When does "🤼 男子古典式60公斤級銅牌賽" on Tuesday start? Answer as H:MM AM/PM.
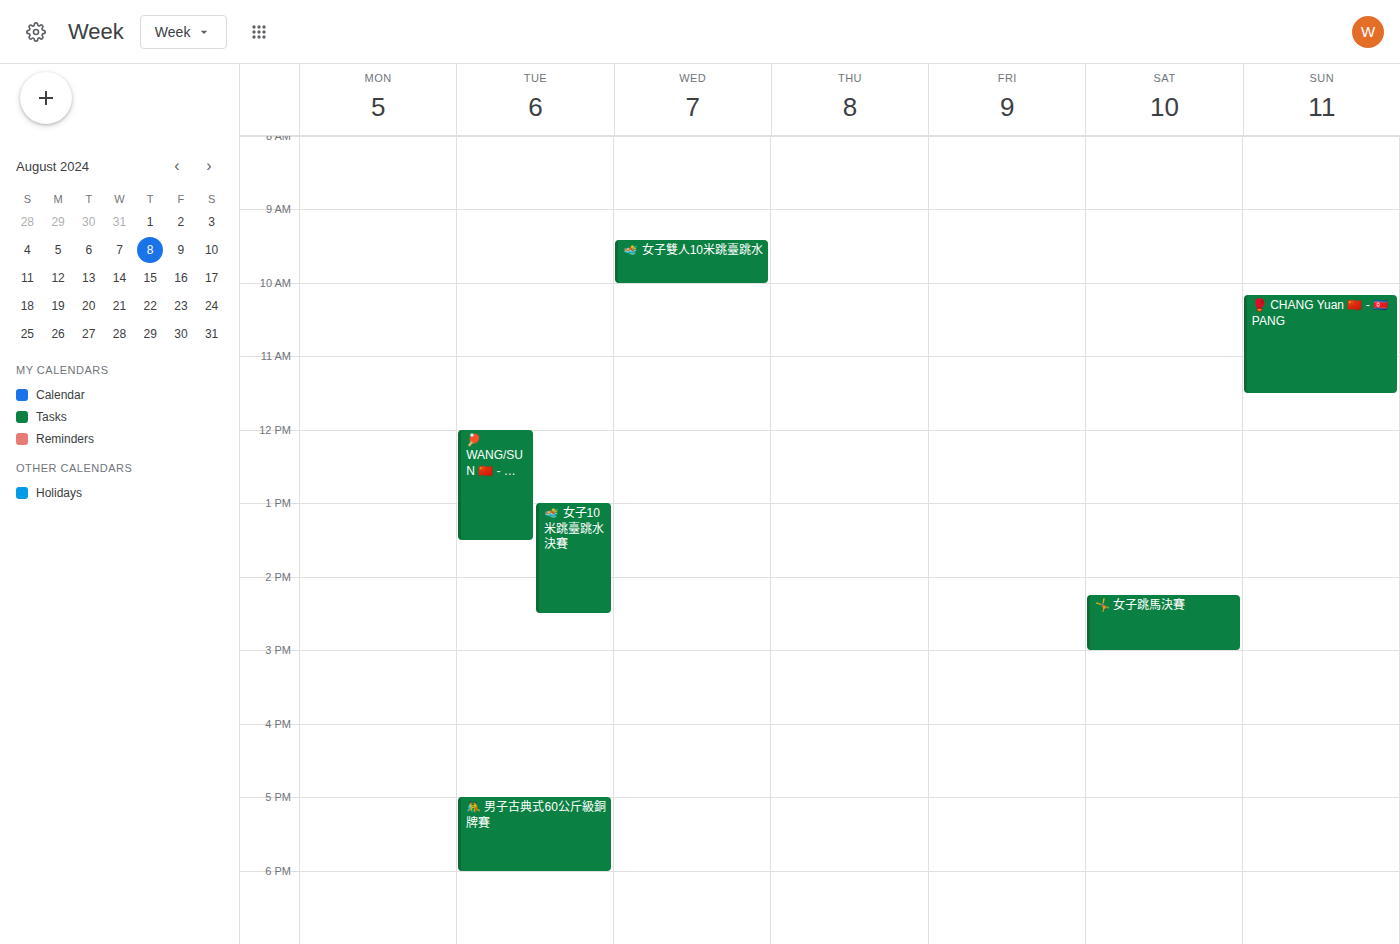
5:00 PM